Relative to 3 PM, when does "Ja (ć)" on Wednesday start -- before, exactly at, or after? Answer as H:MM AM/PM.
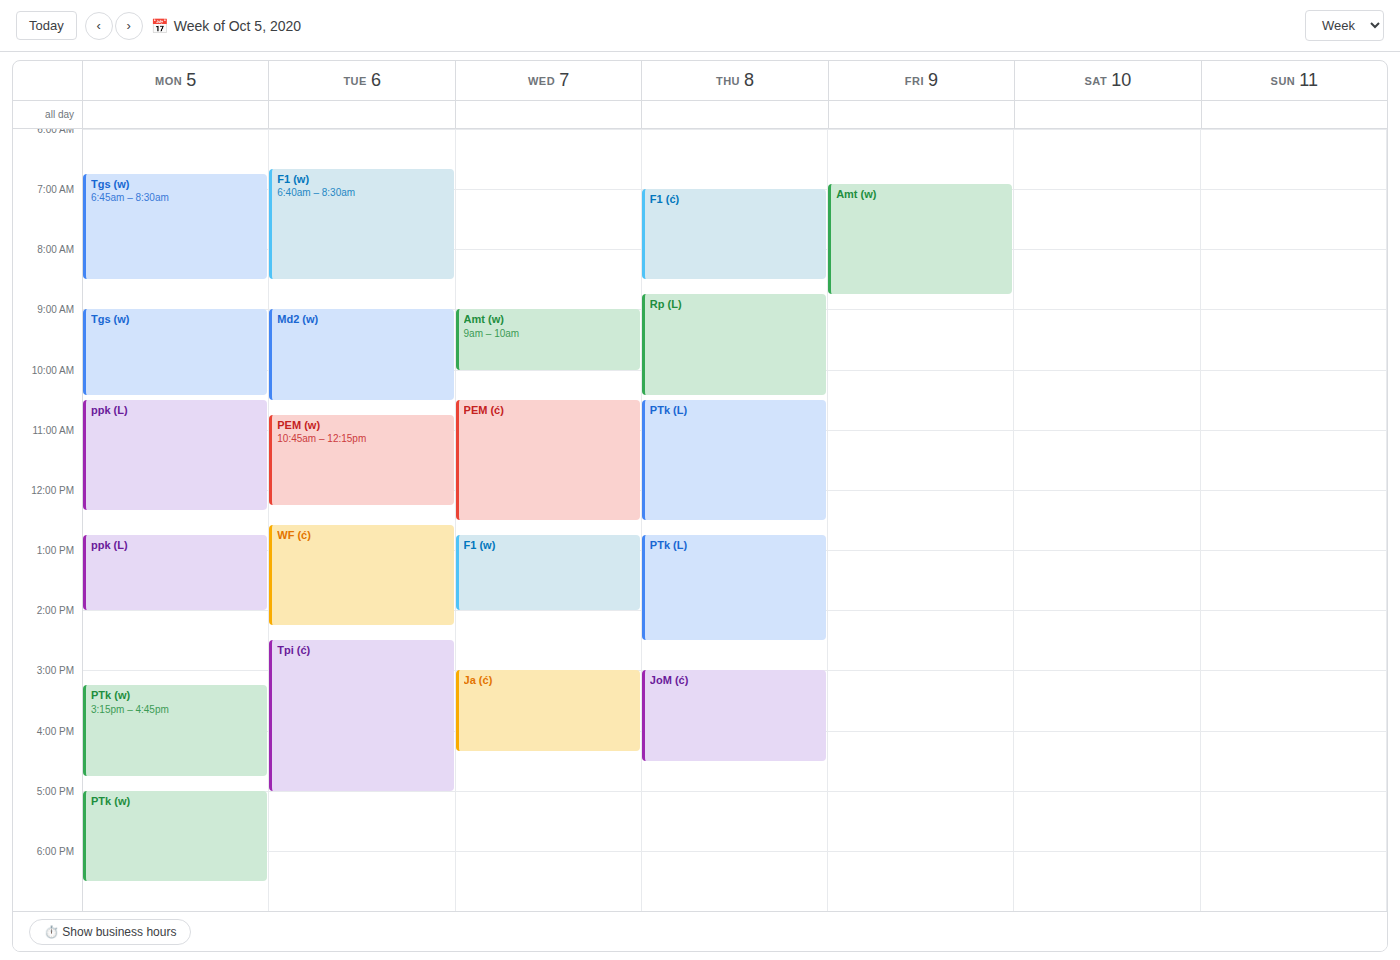
3:00 PM -- exactly at 3 PM, on the 3 PM line.